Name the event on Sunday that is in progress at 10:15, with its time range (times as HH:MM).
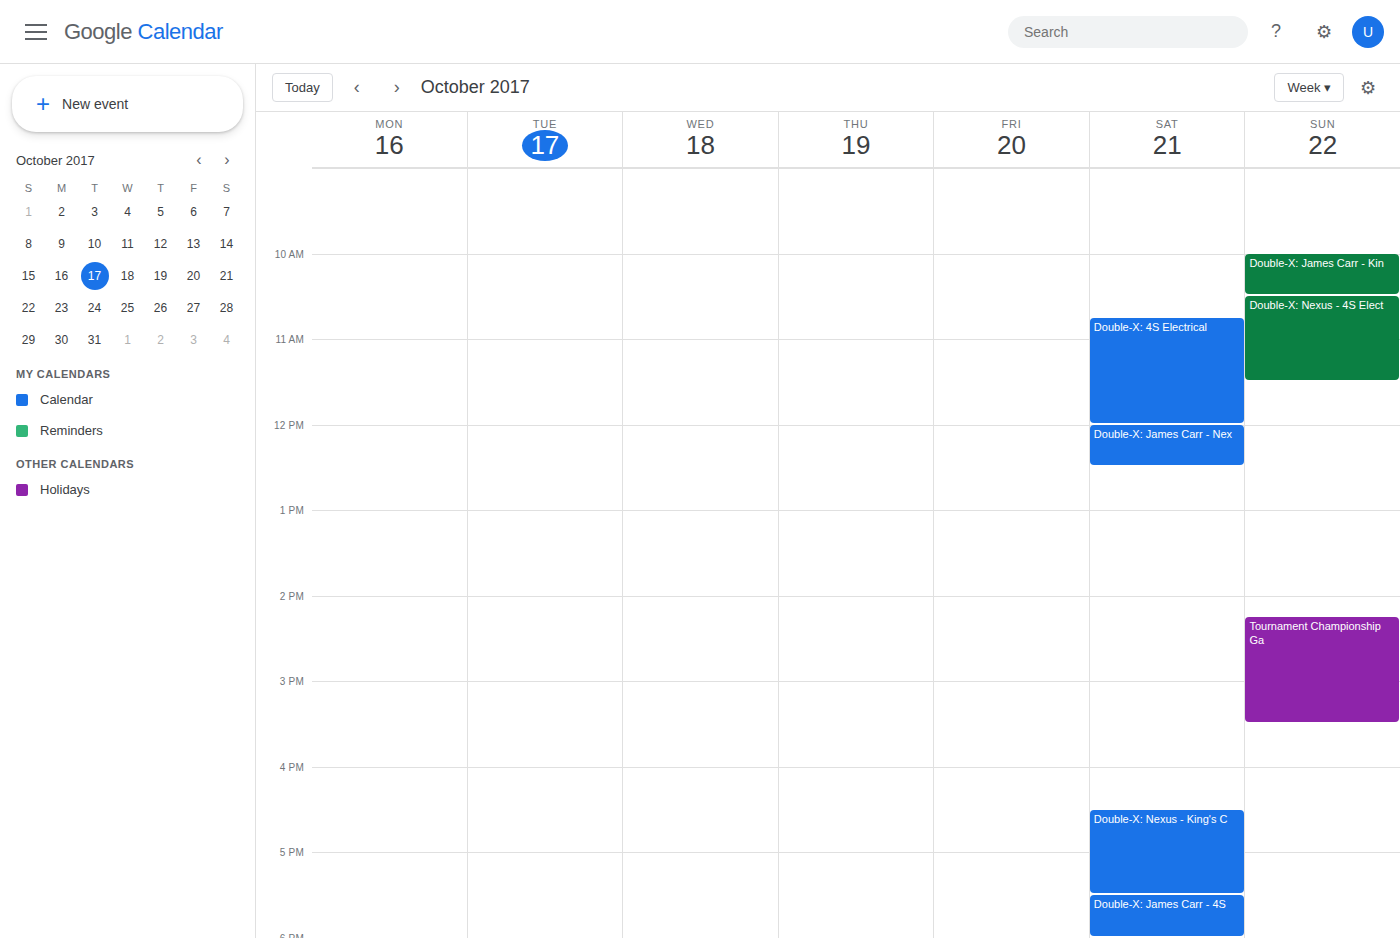
"Double-X: James Carr - Kin", 10:00 to 10:30